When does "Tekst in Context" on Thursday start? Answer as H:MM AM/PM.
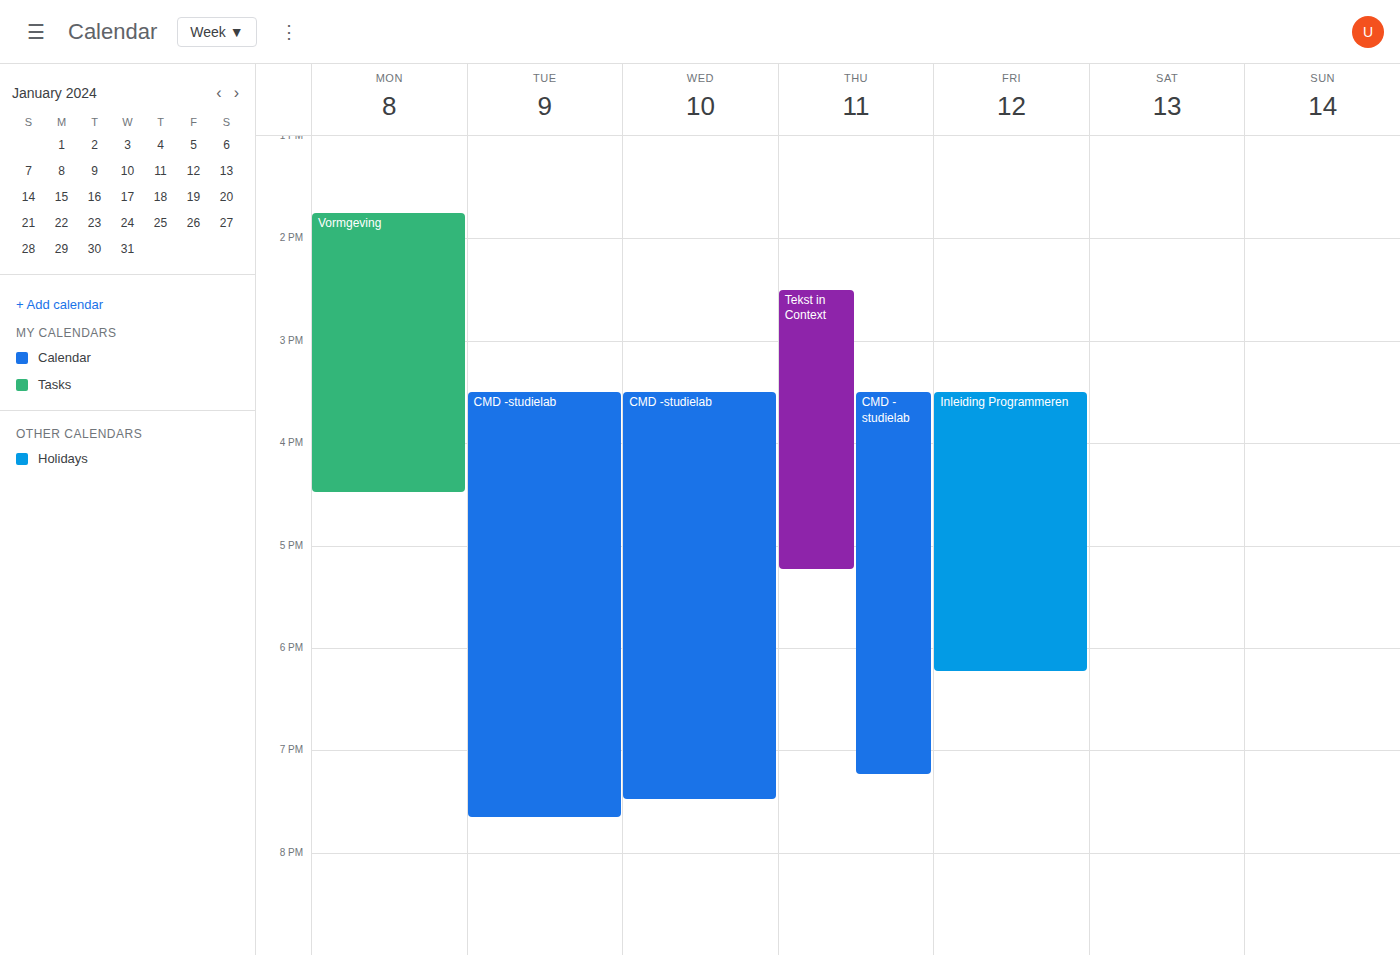
2:30 PM